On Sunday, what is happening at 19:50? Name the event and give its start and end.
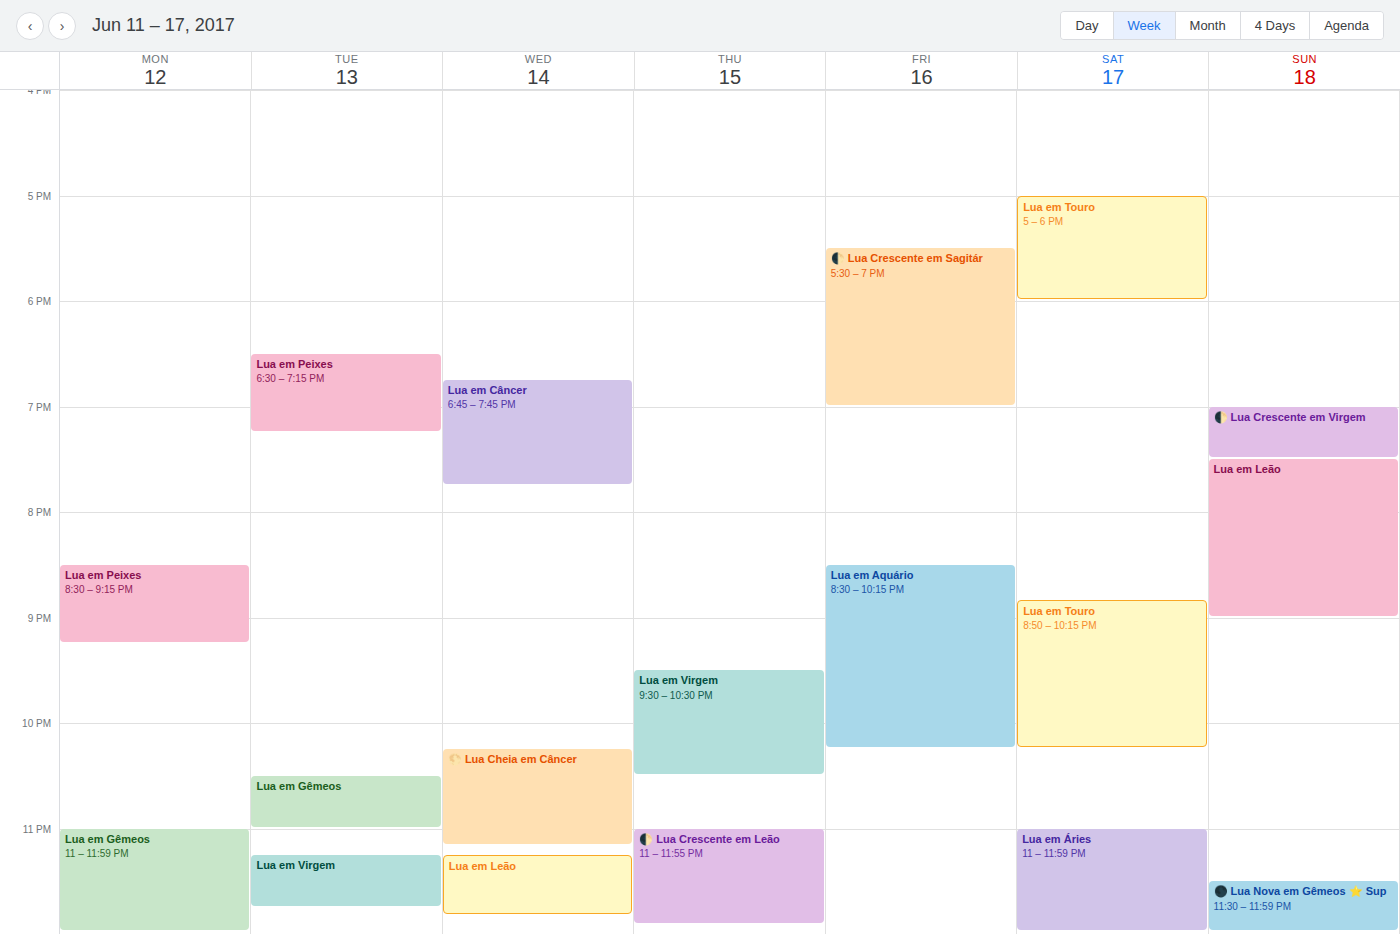
"Lua em Leão", 19:30 to 21:00